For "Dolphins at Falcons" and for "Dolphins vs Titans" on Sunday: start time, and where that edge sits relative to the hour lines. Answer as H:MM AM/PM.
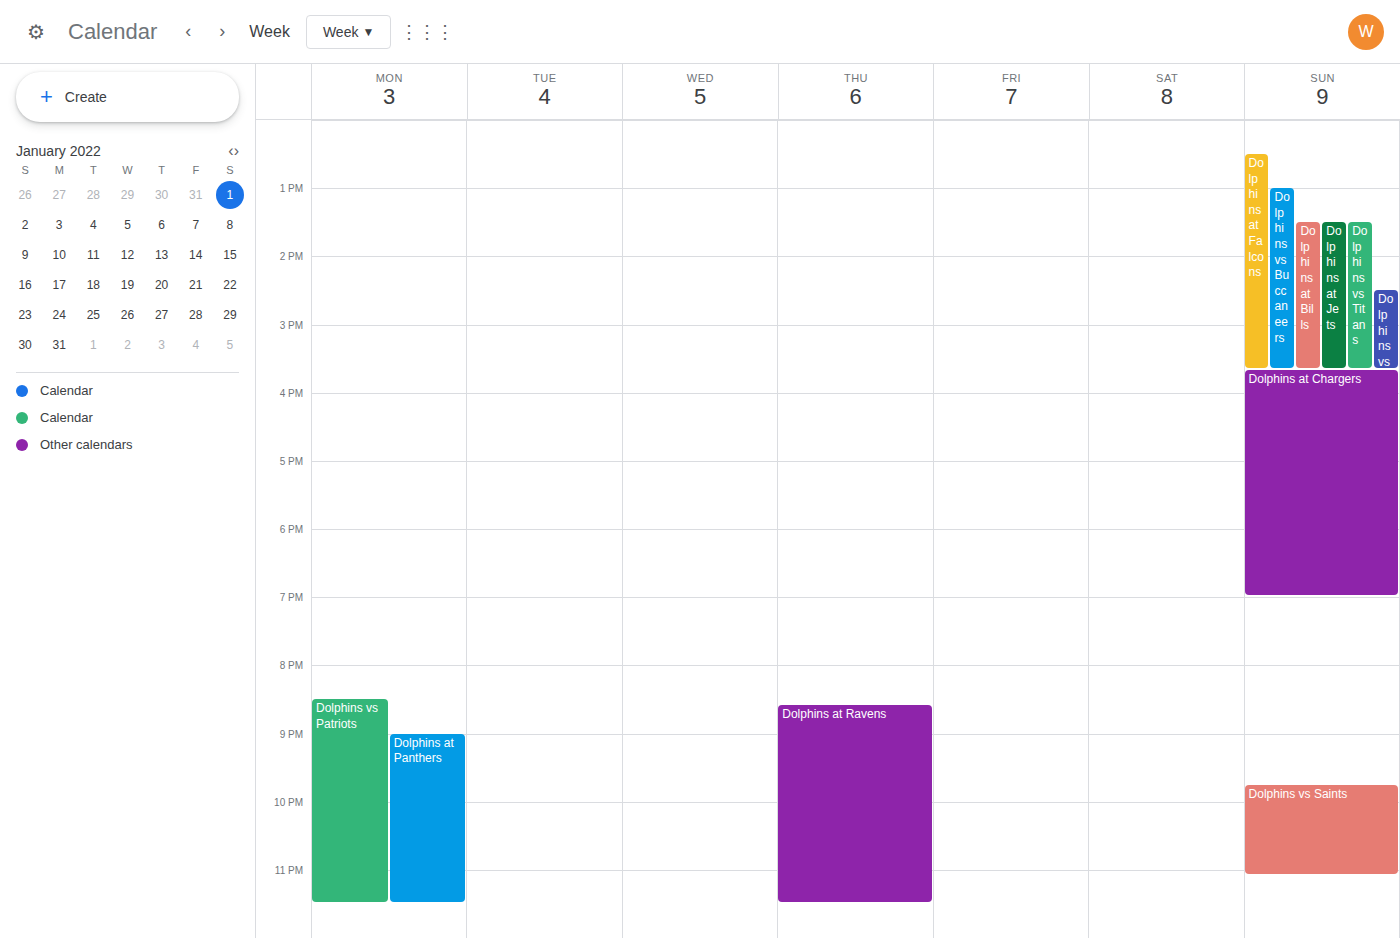
"Dolphins at Falcons": 12:30 PM, halfway between the 12 PM and 1 PM lines. "Dolphins vs Titans": 1:30 PM, halfway between the 1 PM and 2 PM lines.